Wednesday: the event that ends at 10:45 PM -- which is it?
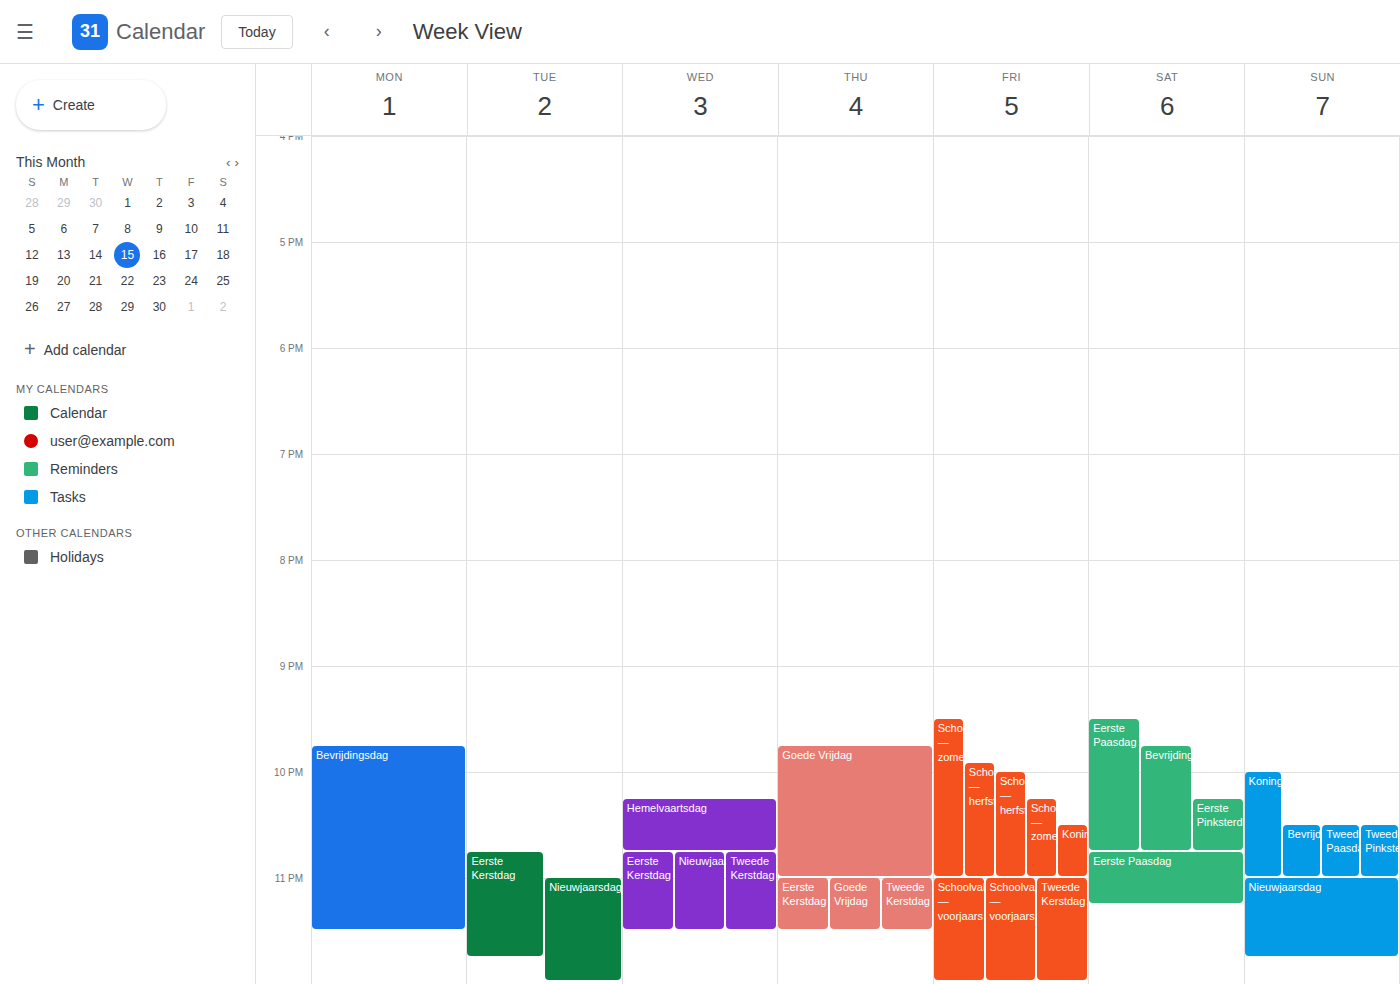
"Hemelvaartsdag"